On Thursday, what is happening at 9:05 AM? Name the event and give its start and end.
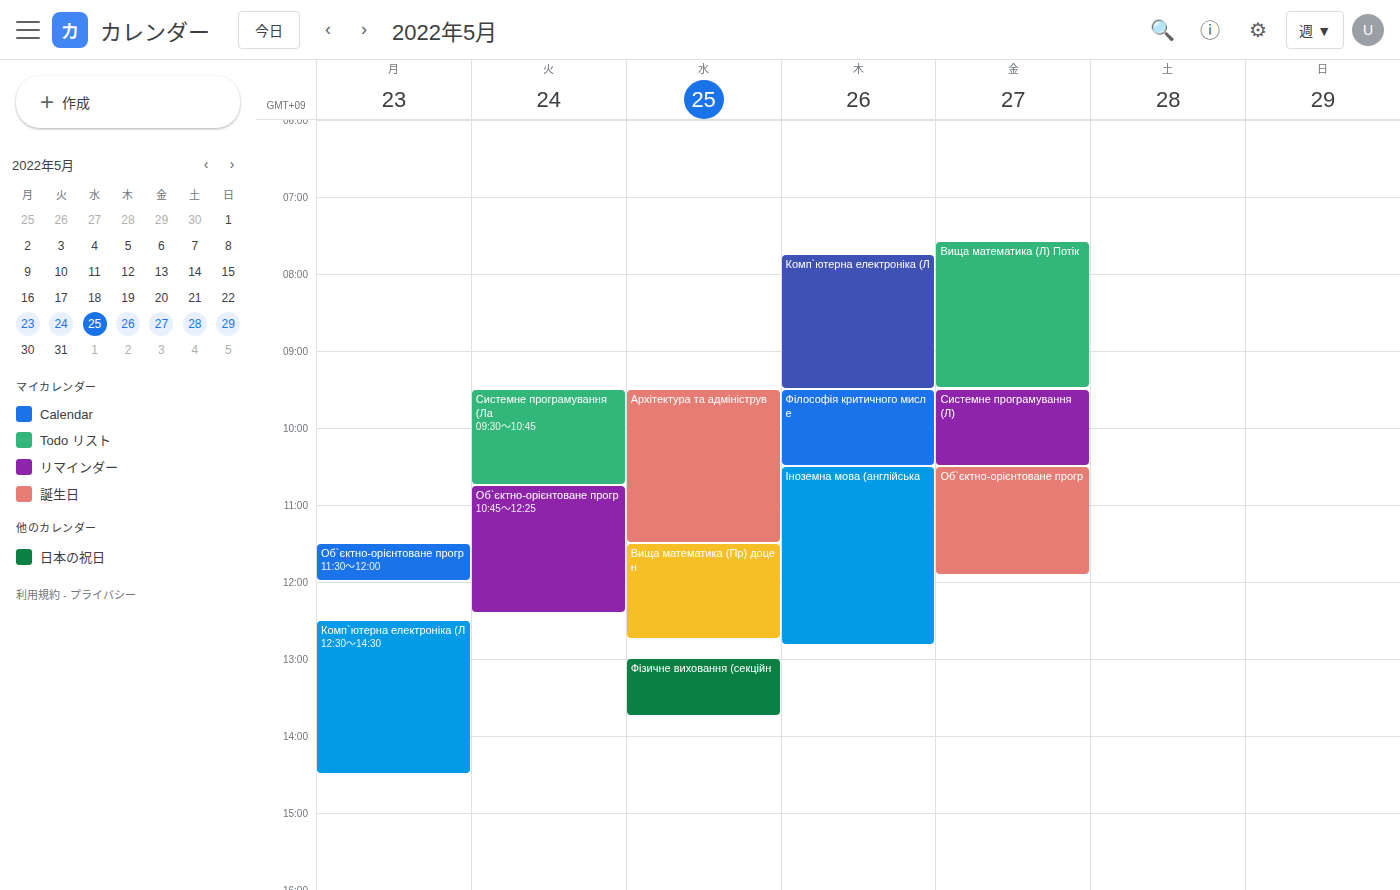
"Комп`ютерна електроніка (Л", 7:45 AM to 9:30 AM